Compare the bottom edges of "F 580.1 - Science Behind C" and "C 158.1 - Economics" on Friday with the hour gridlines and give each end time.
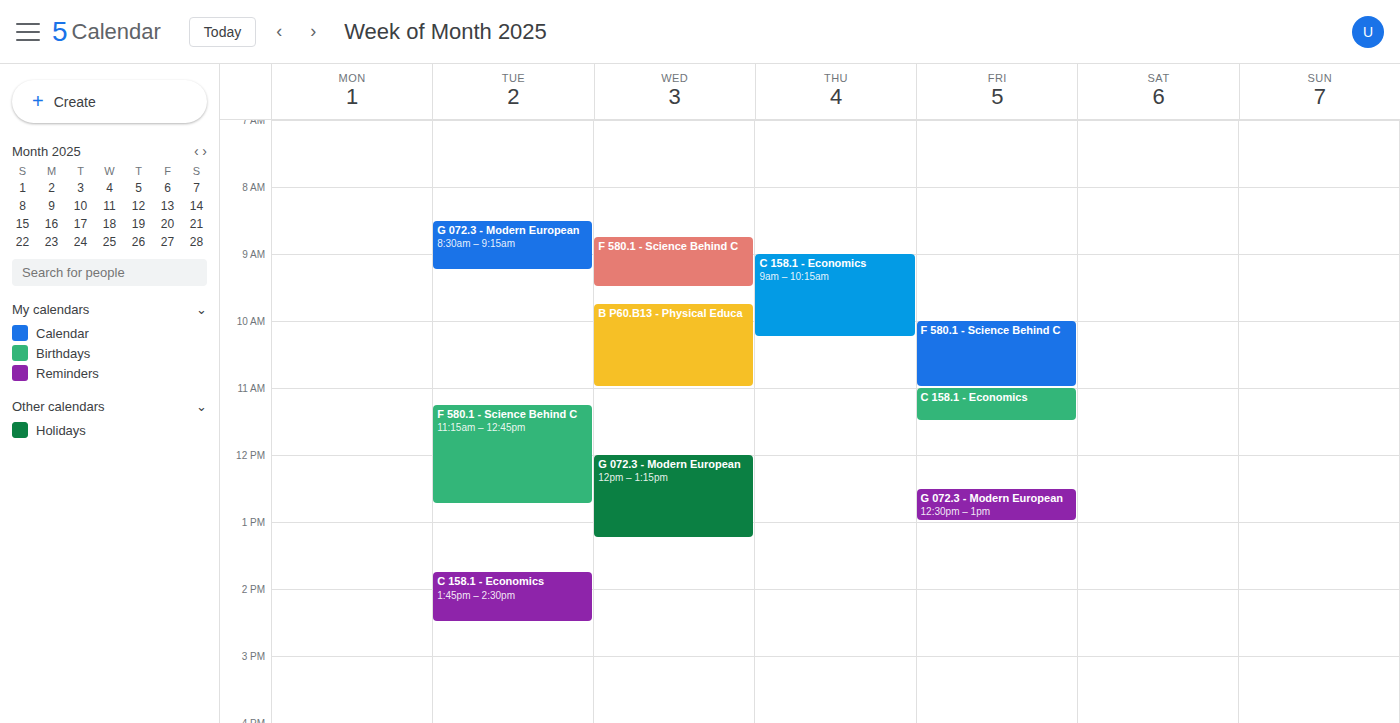
"F 580.1 - Science Behind C": 11:00 AM, exactly on the 11 AM line. "C 158.1 - Economics": 11:30 AM, halfway between the 11 AM and 12 PM lines.